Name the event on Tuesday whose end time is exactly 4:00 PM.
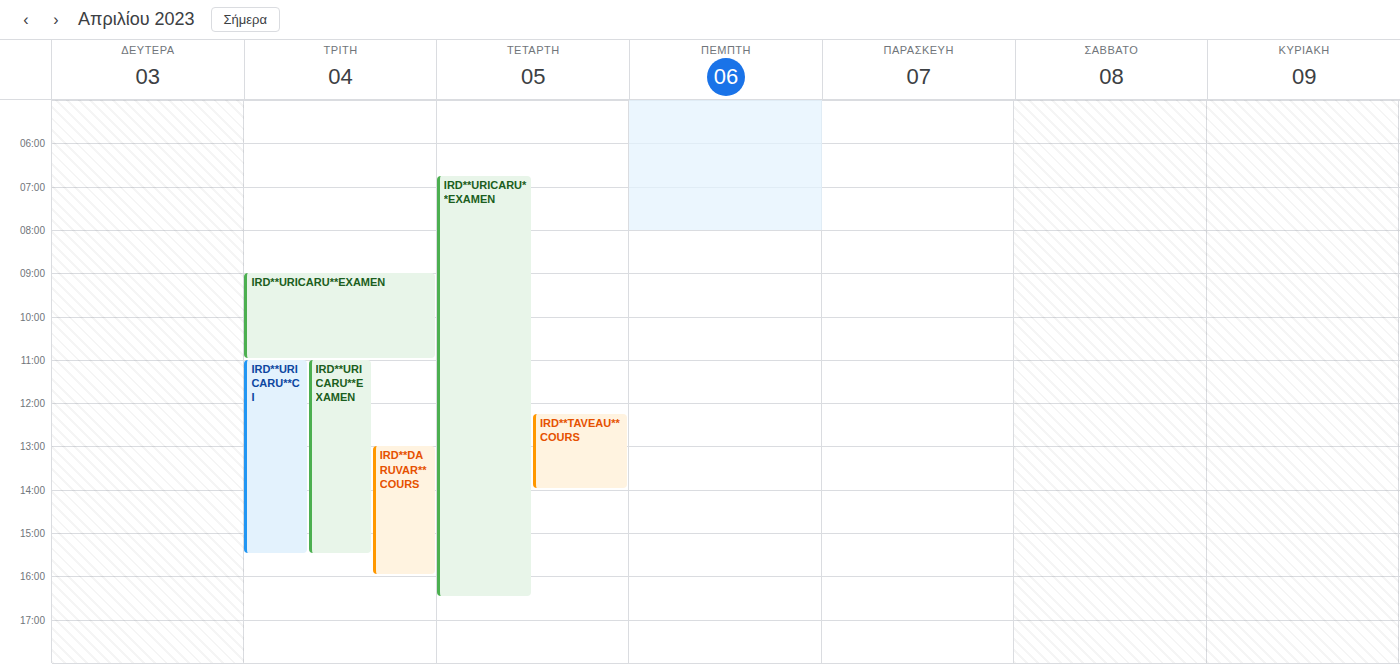
"IRD**DARUVAR**COURS"